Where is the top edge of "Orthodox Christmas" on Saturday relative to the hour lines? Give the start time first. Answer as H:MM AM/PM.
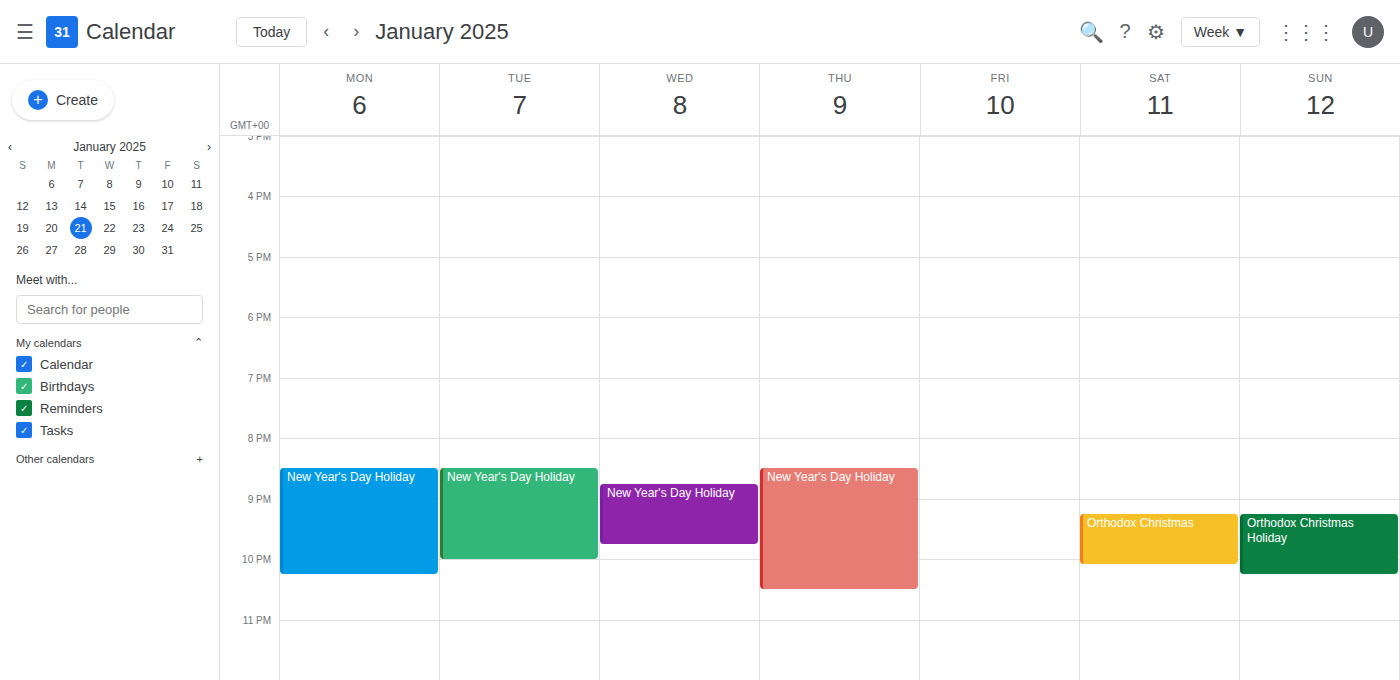
9:15 PM -- neither: a quarter of the way from the 9 PM line to the 10 PM line.